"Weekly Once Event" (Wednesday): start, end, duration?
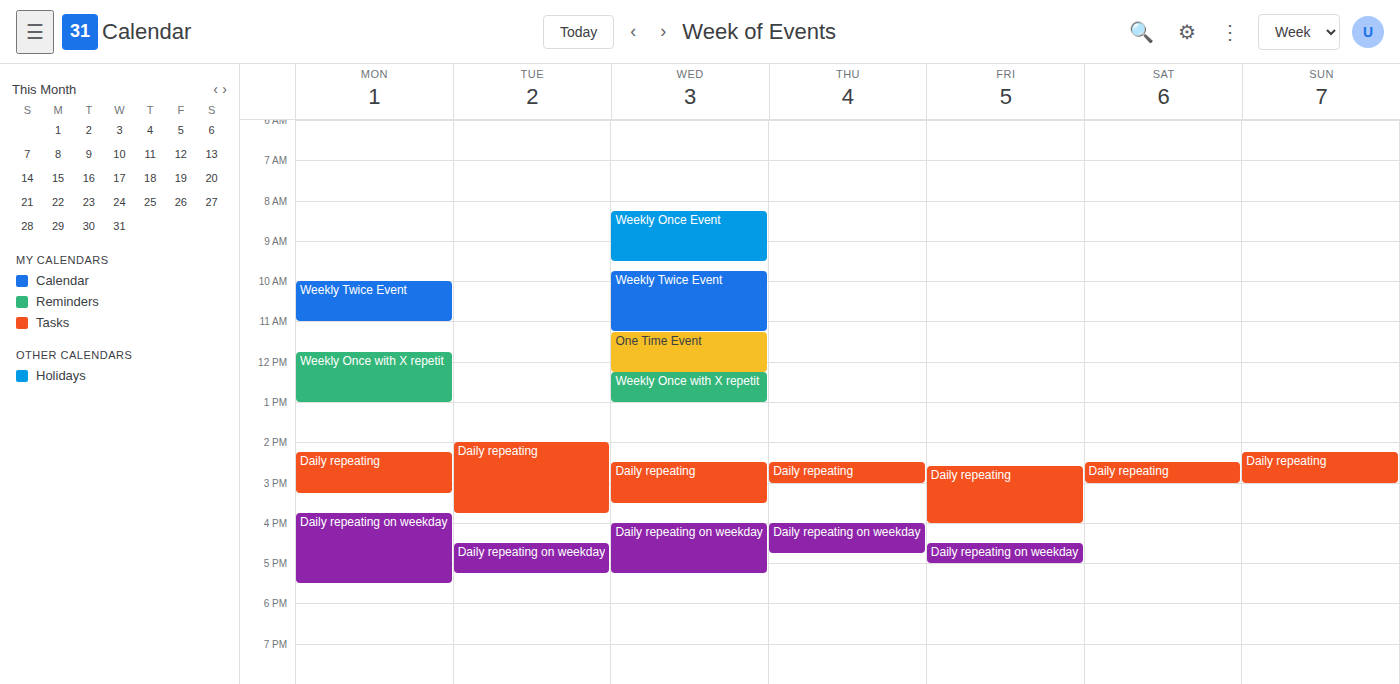
8:15 AM to 9:30 AM, 1 hour 15 minutes